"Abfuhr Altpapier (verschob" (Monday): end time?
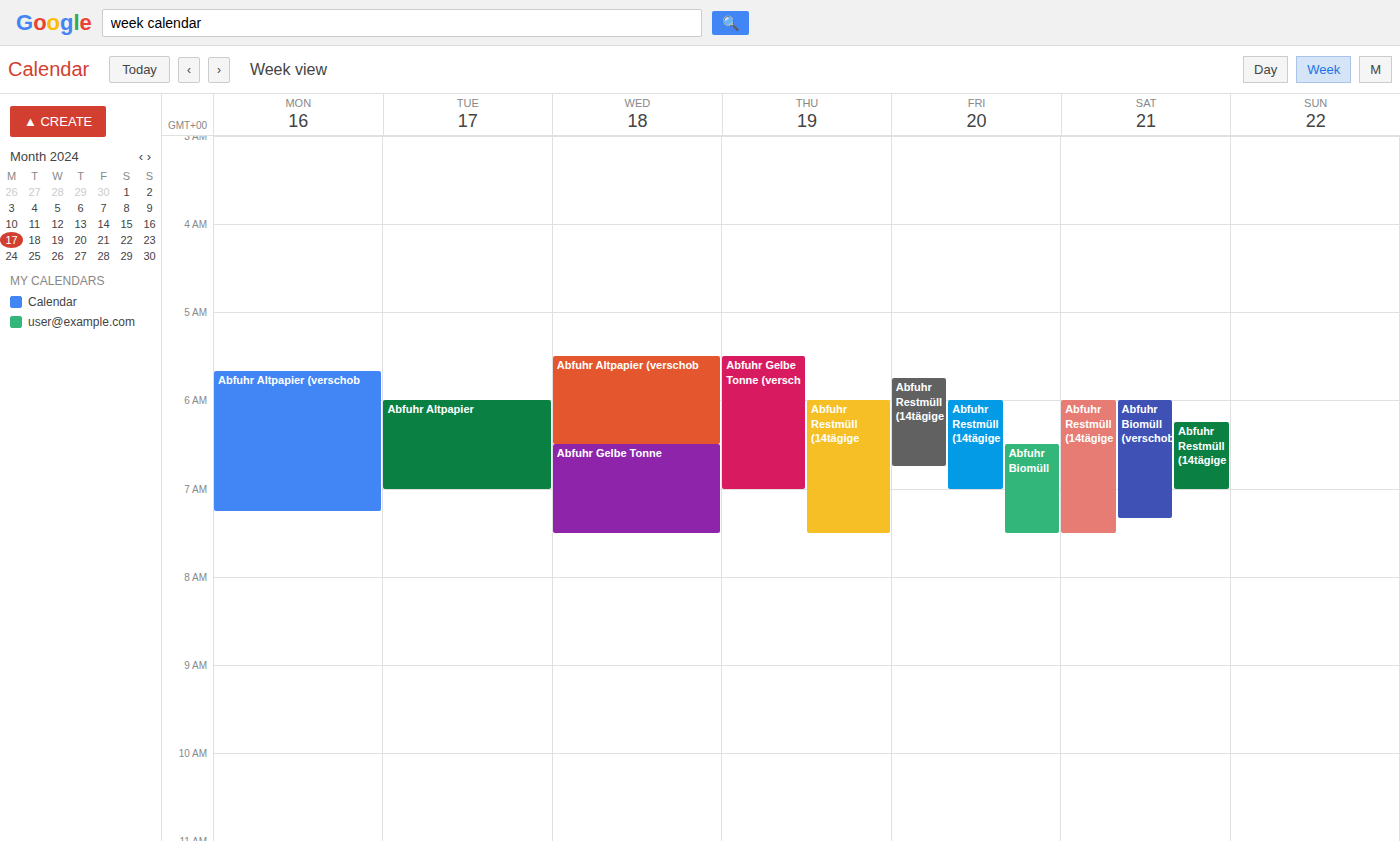
7:15 AM